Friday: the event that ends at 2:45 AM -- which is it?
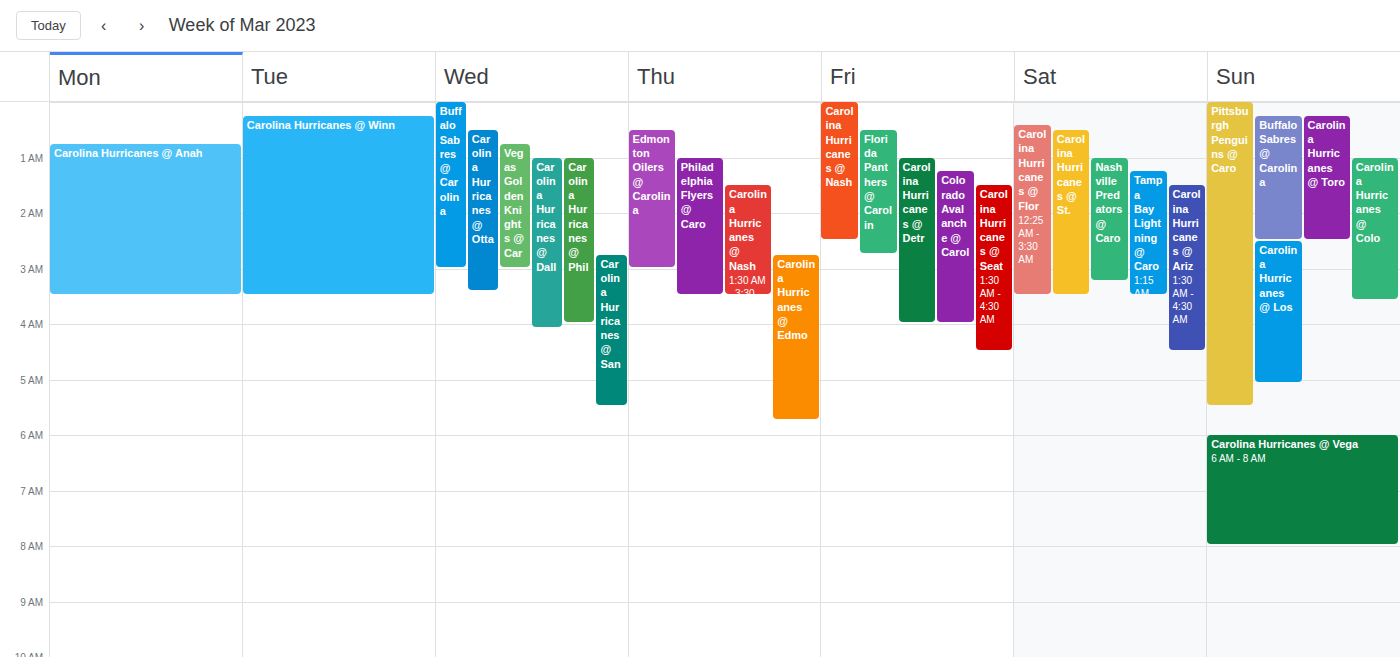
"Florida Panthers @ Carolin"